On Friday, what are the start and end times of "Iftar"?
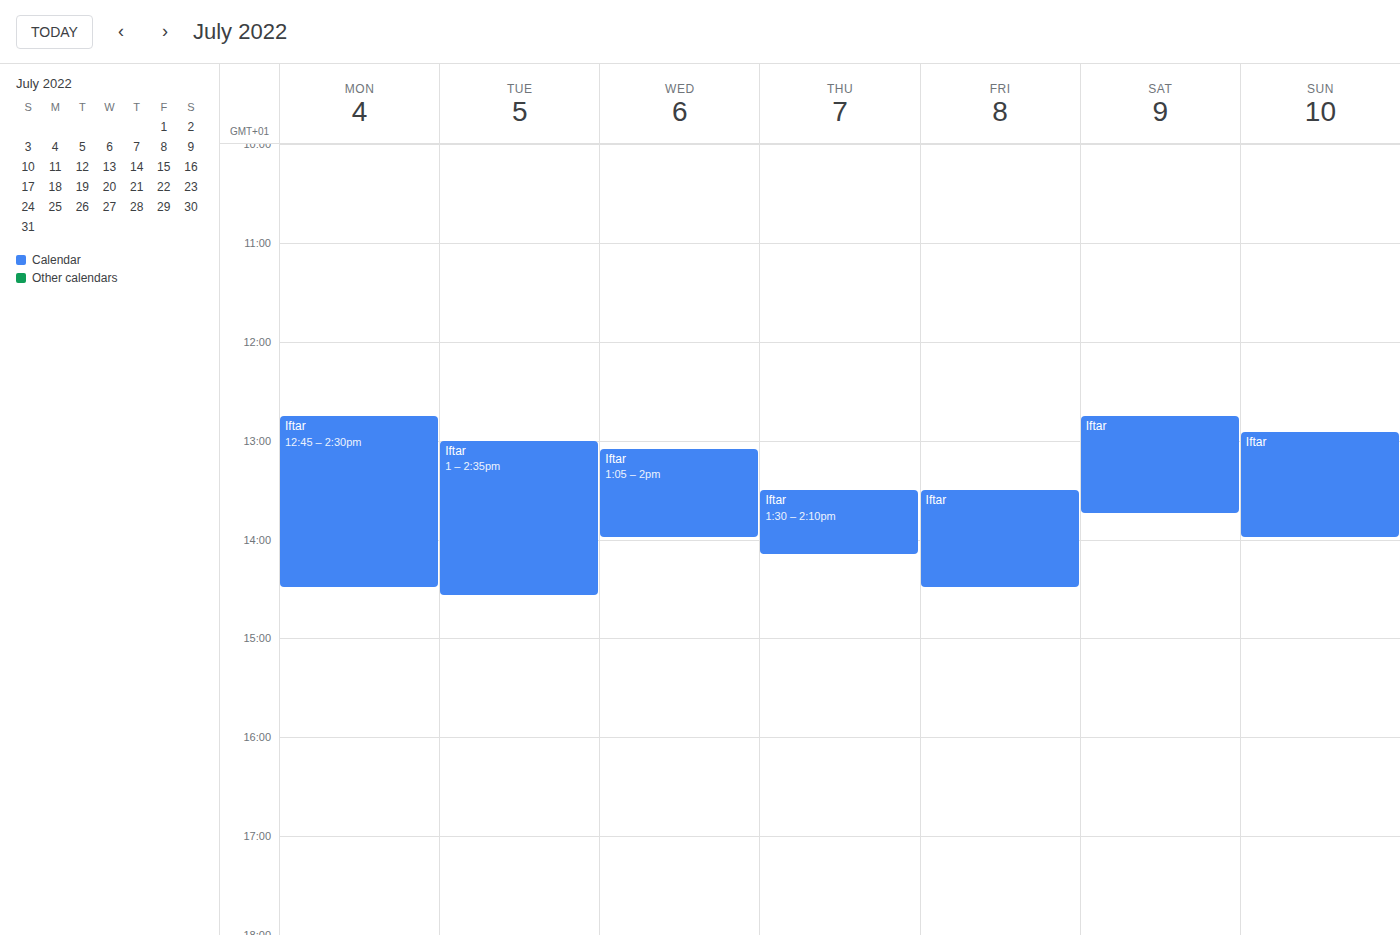
1:30 PM to 2:30 PM